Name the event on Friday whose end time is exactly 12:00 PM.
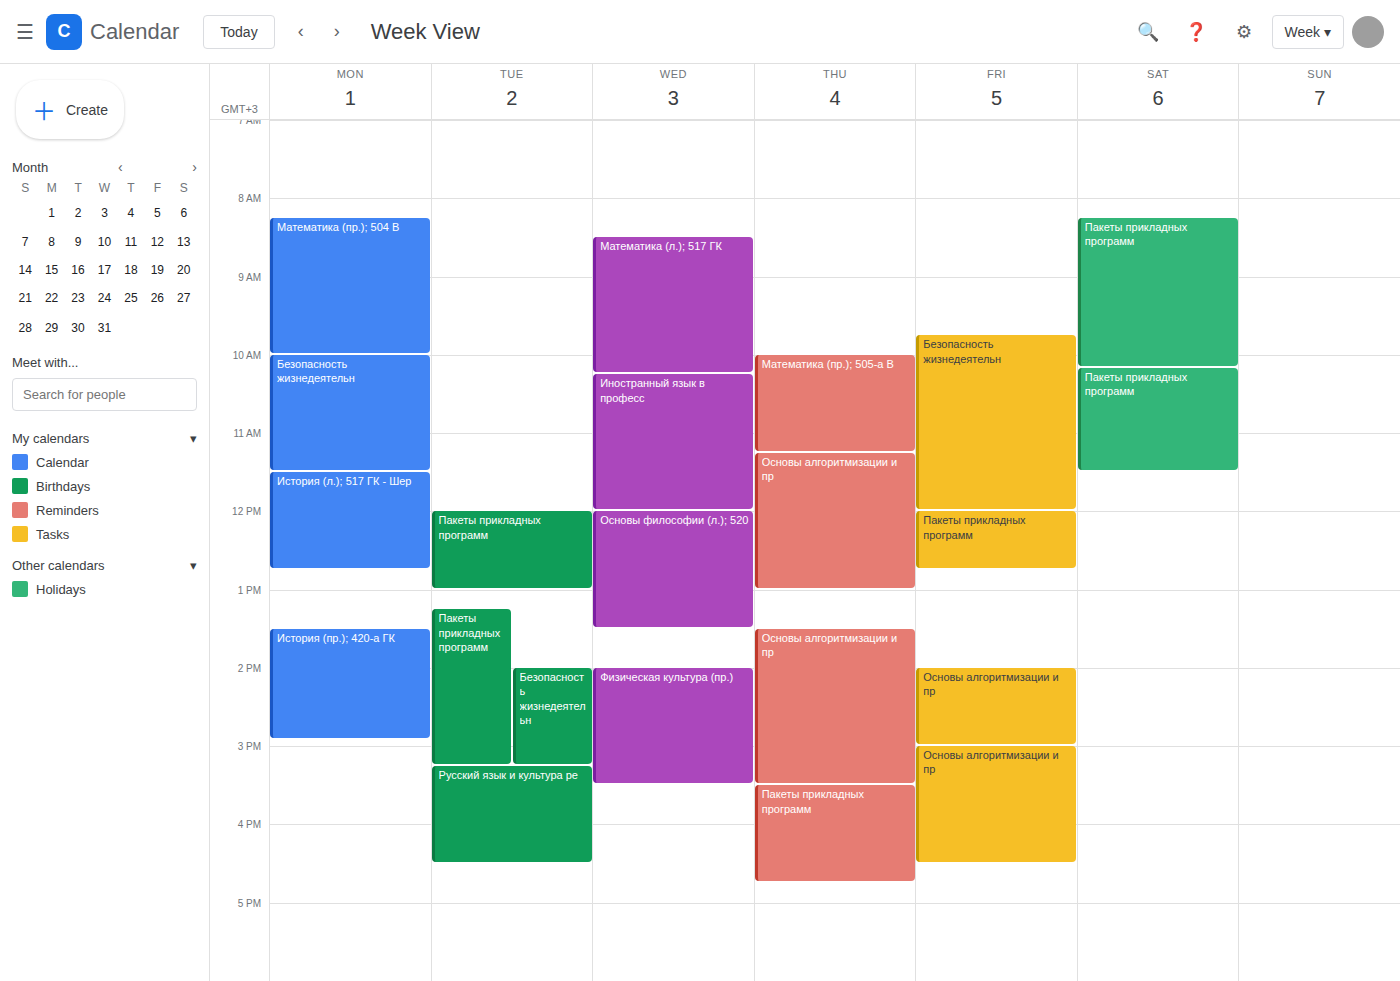
"Безопасность жизнедеятельн"